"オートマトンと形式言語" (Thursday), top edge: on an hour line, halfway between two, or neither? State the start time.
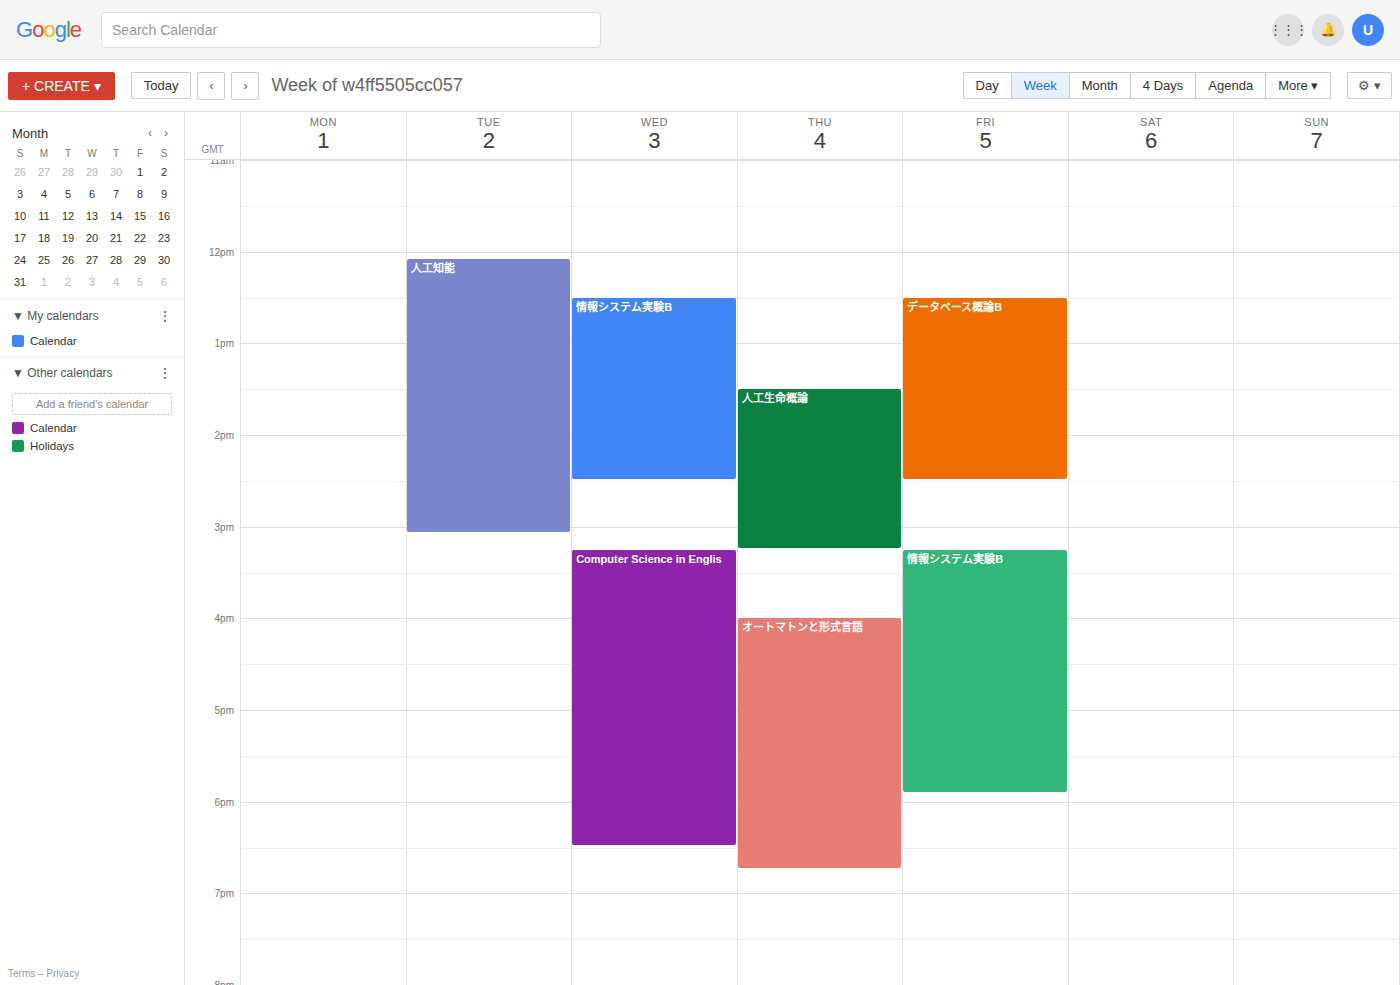
4:00 PM -- exactly on the 4 PM line.